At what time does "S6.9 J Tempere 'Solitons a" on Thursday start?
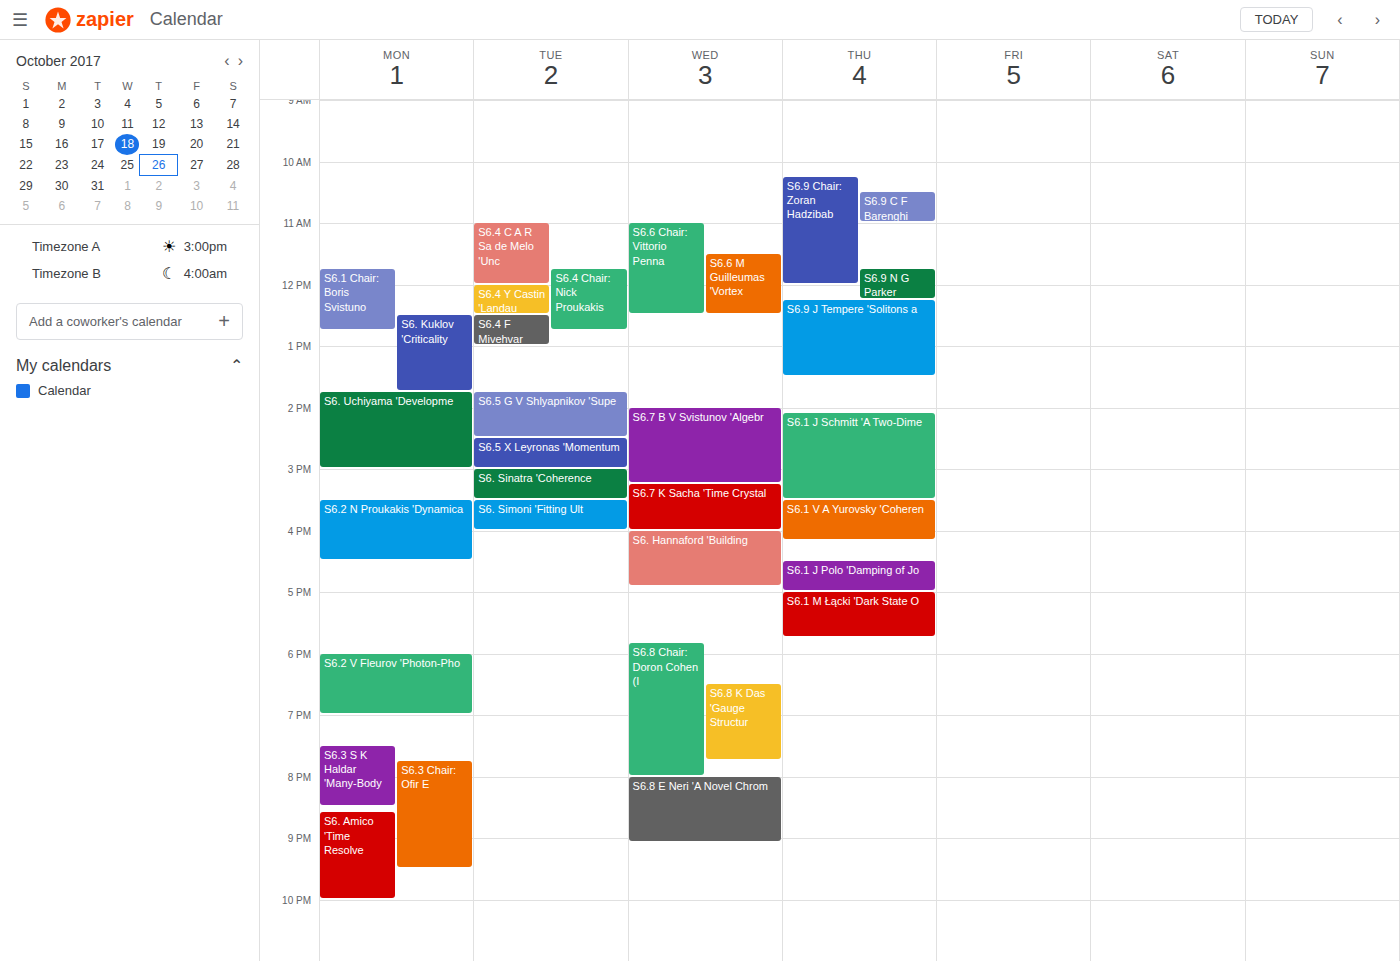
12:15 PM